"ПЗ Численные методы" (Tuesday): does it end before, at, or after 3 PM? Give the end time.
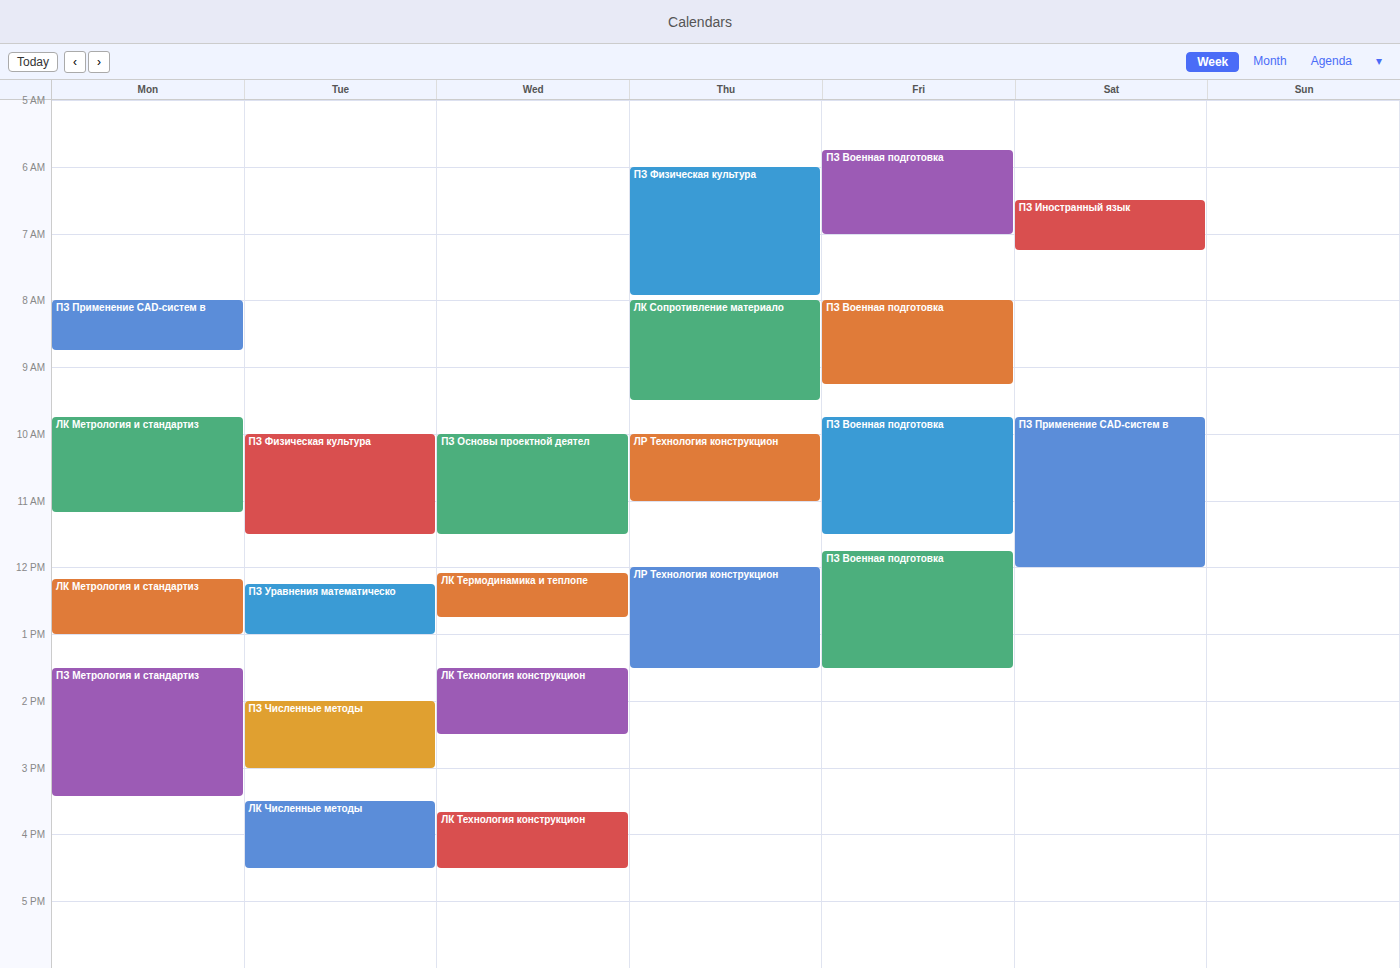
3:00 PM -- exactly at 3 PM, on the 3 PM line.